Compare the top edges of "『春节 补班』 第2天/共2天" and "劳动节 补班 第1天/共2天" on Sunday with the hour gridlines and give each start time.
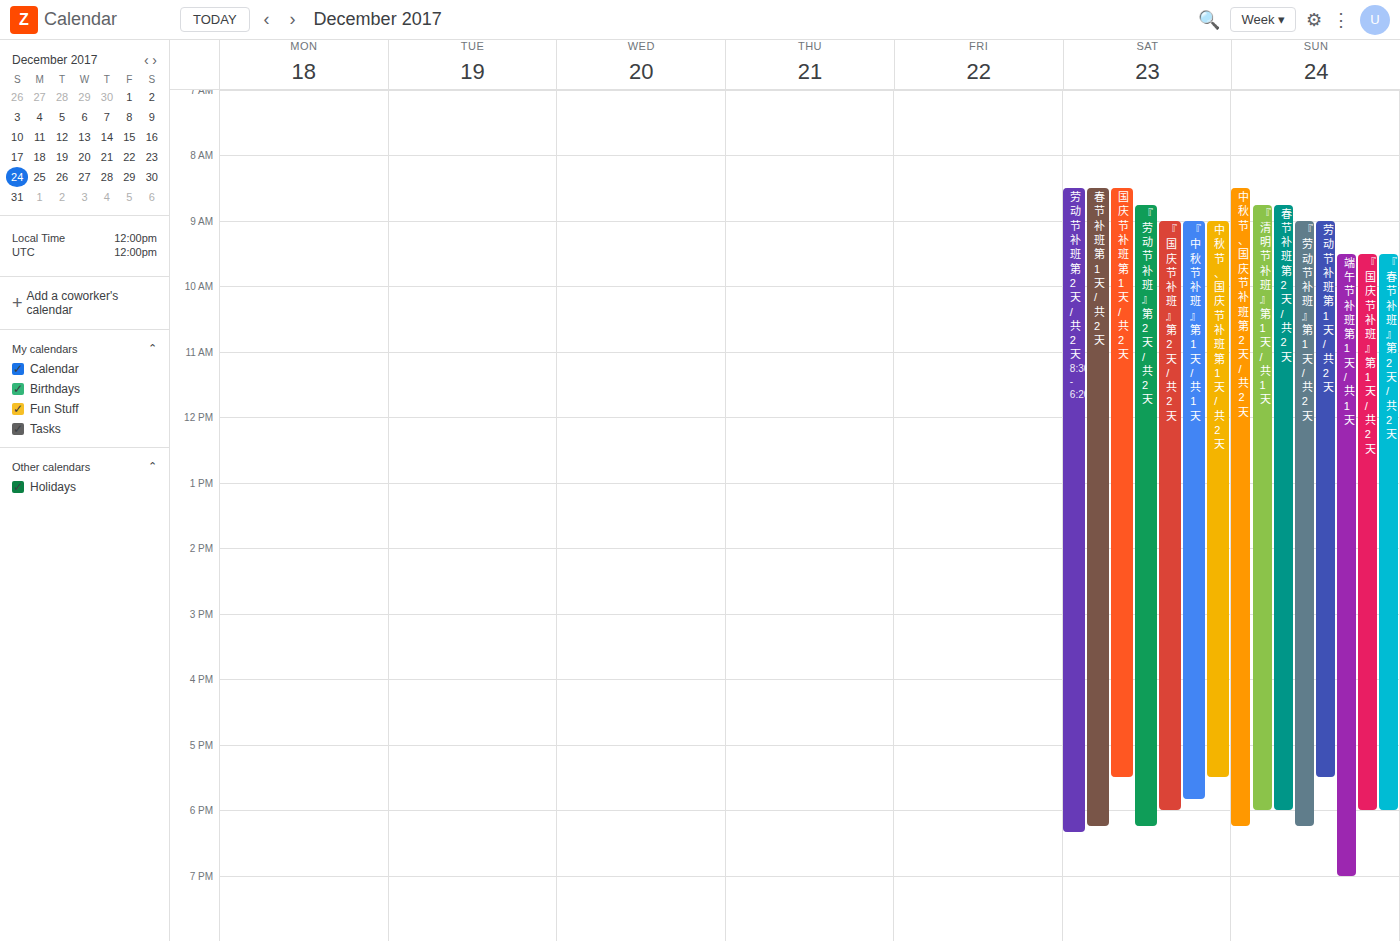
"『春节 补班』 第2天/共2天": 9:30 AM, halfway between the 9 AM and 10 AM lines. "劳动节 补班 第1天/共2天": 9:00 AM, exactly on the 9 AM line.